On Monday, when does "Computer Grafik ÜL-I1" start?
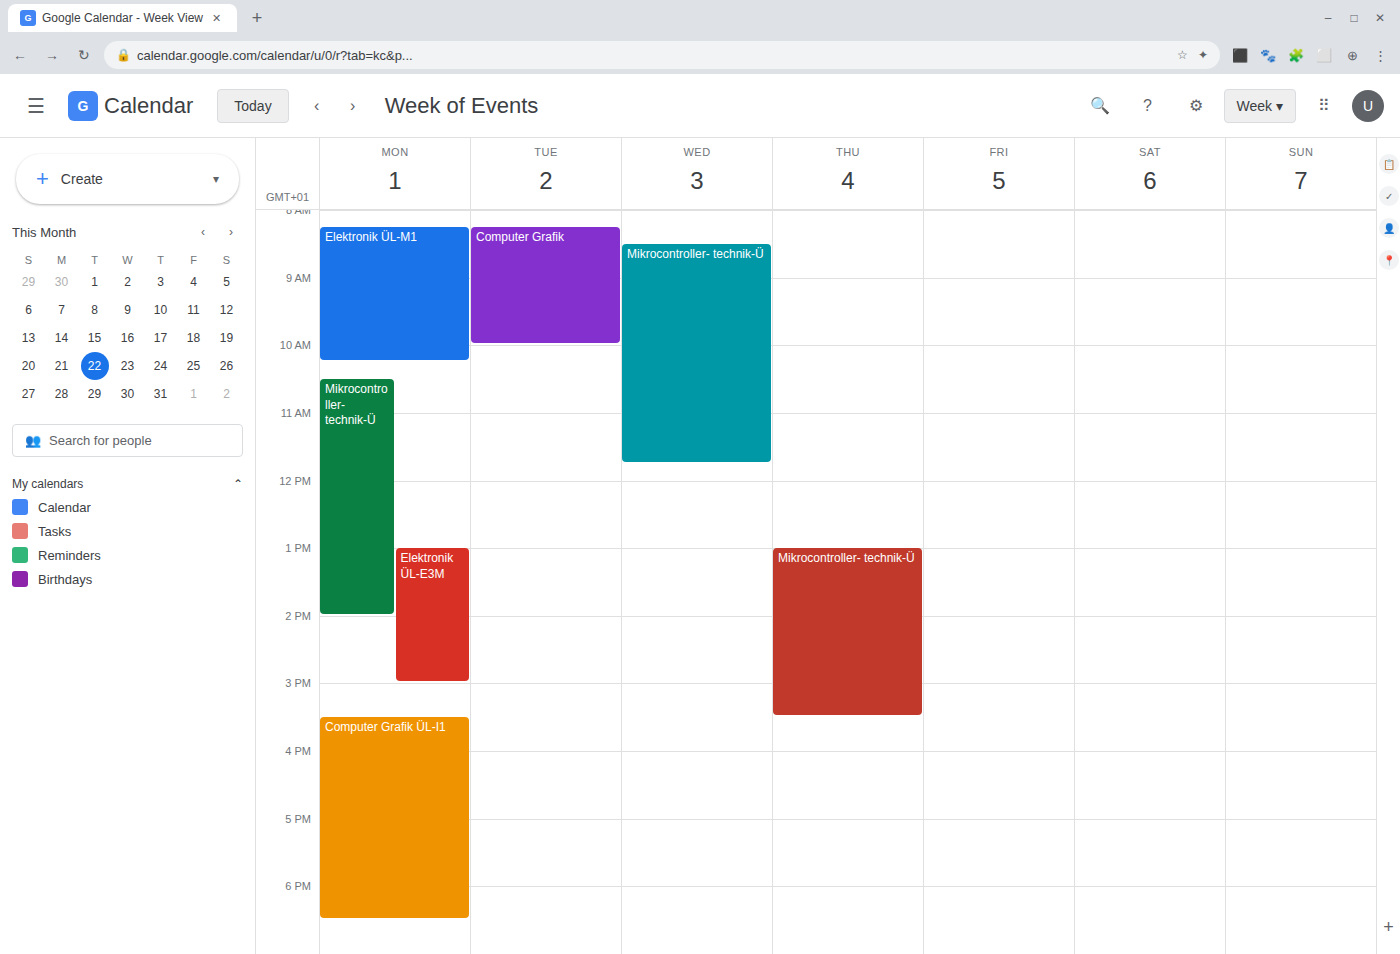
3:30 PM